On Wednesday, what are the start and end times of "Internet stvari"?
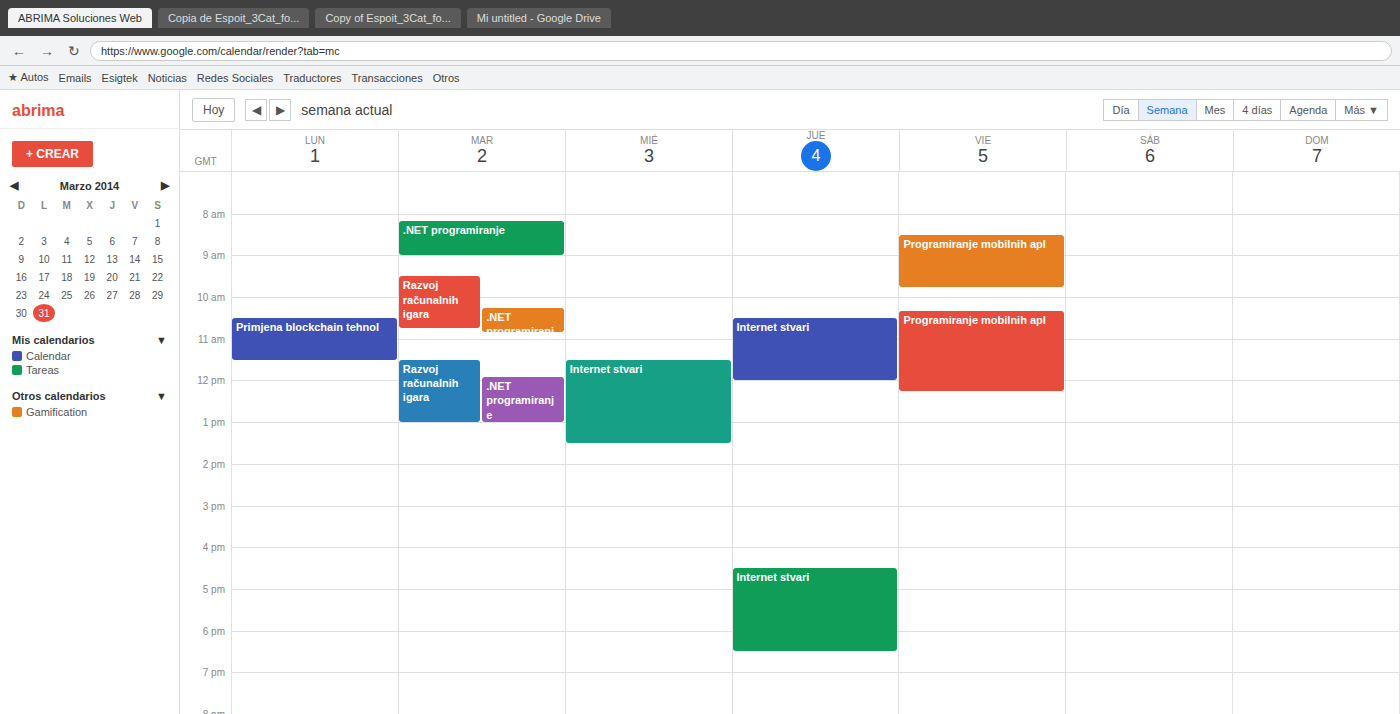
11:30 AM to 1:30 PM